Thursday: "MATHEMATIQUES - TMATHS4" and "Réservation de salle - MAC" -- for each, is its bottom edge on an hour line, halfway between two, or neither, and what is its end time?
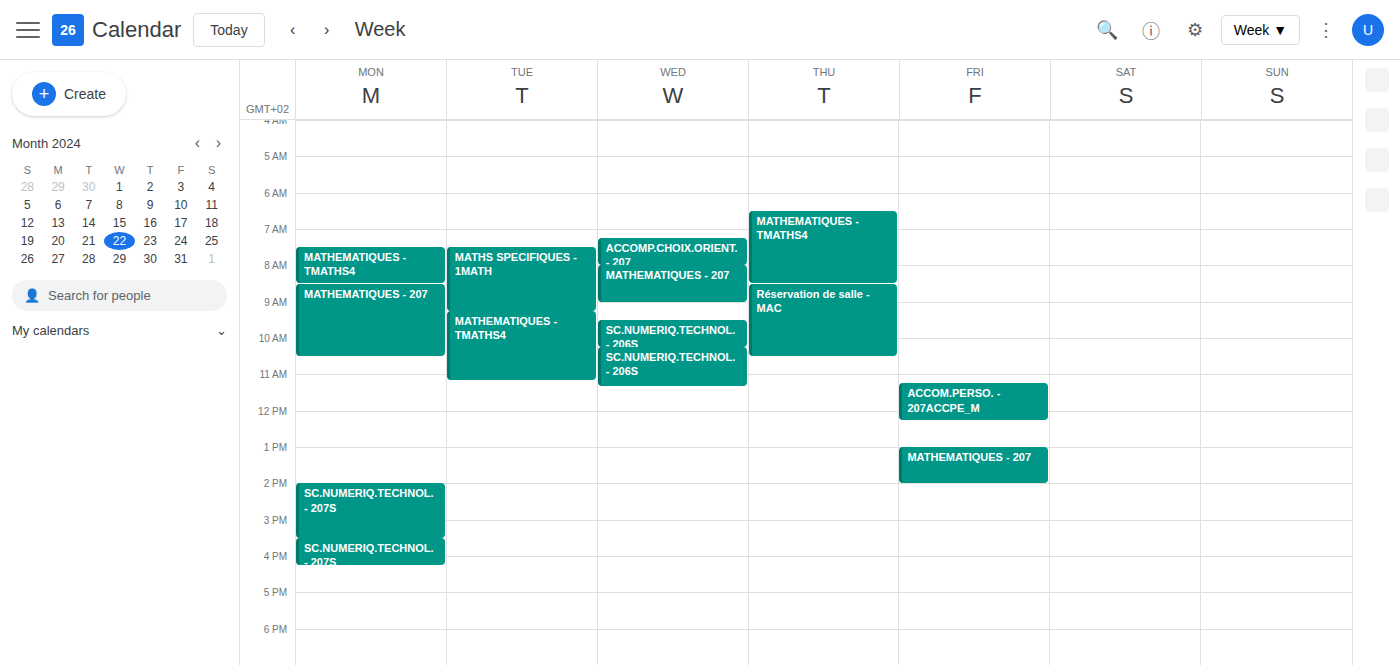
"MATHEMATIQUES - TMATHS4": 8:30 AM, halfway between the 8 AM and 9 AM lines. "Réservation de salle - MAC": 10:30 AM, halfway between the 10 AM and 11 AM lines.